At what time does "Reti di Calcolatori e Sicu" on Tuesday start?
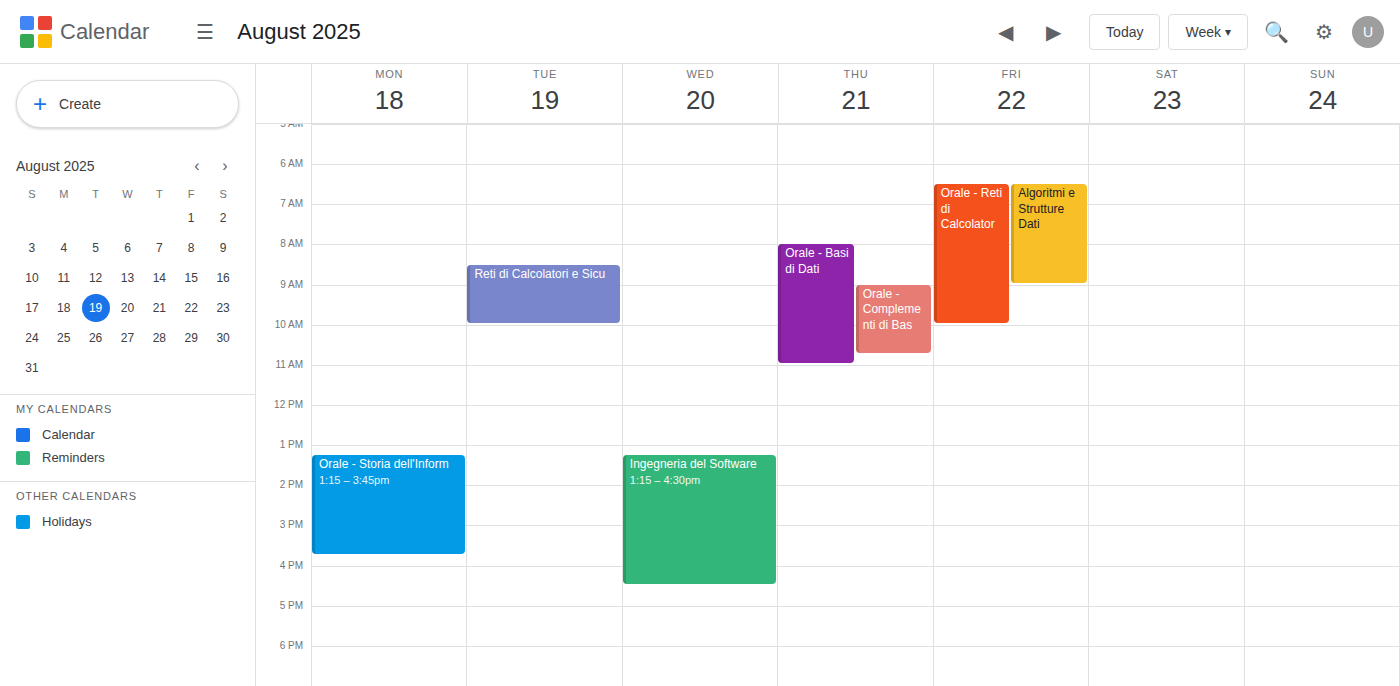
8:30 AM